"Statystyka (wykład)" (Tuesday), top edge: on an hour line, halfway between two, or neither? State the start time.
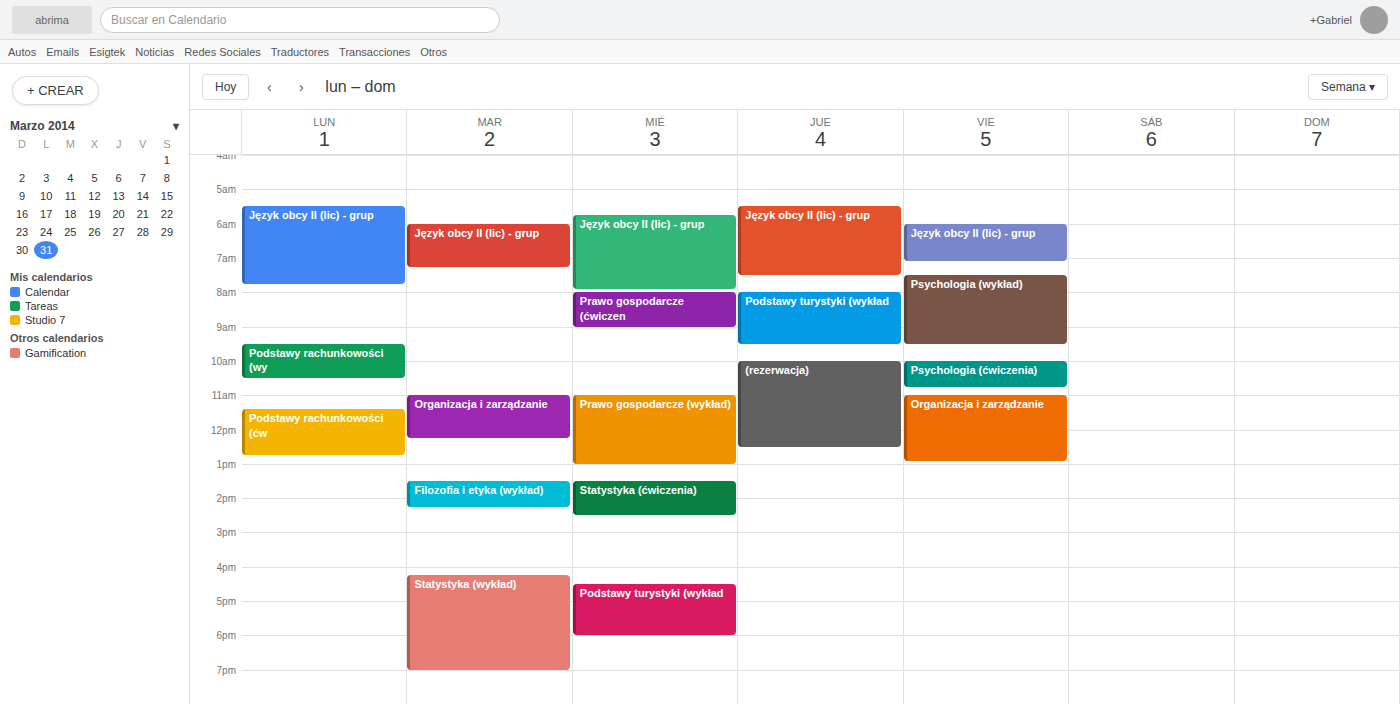
16:15 -- neither: a quarter of the way from the 16:00 line to the 17:00 line.